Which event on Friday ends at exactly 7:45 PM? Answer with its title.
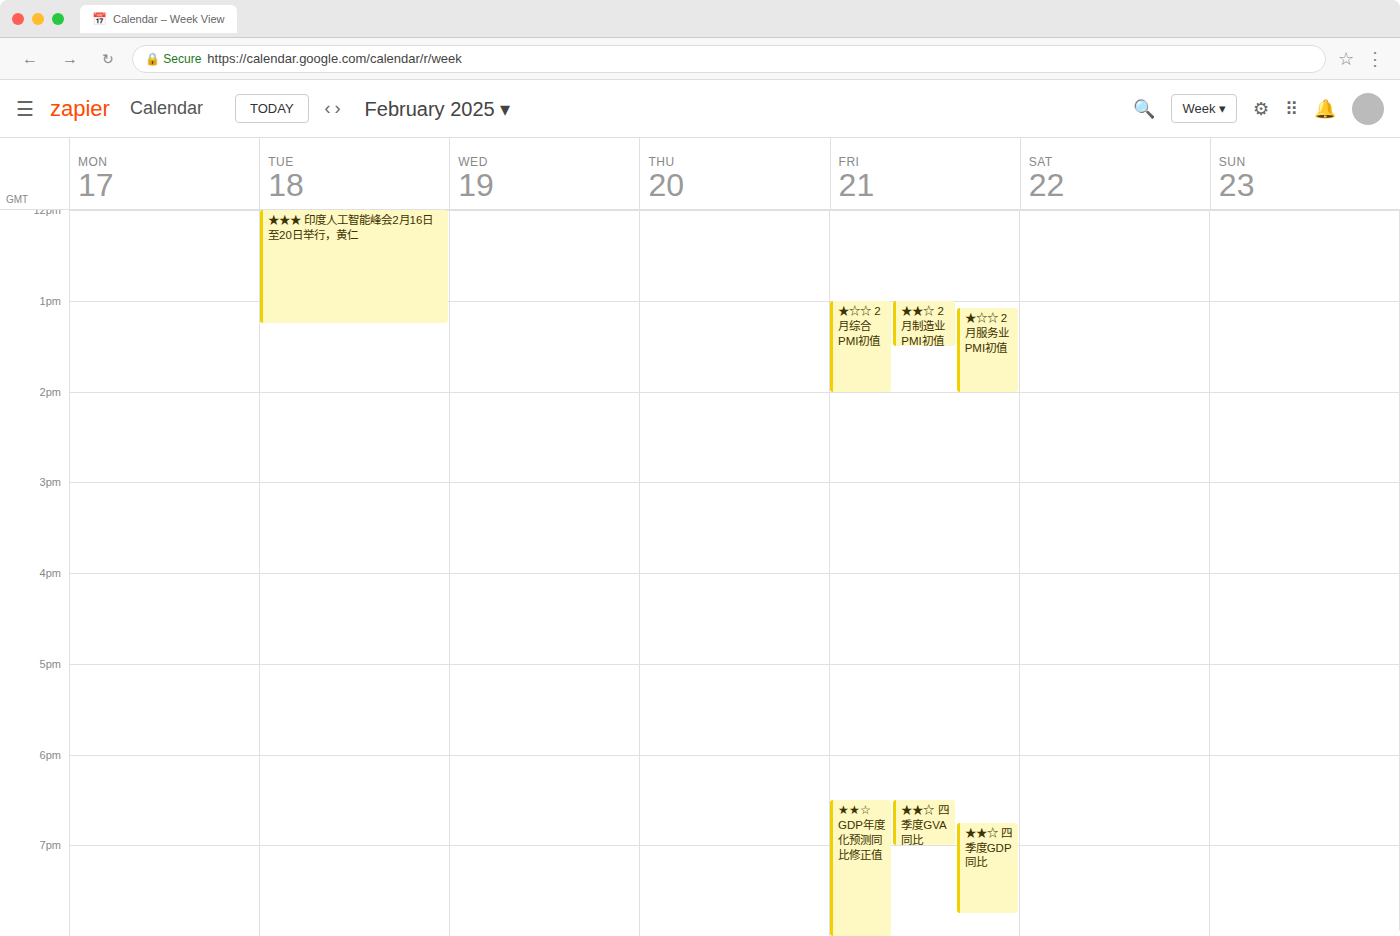
"★★☆ 四季度GDP同比"